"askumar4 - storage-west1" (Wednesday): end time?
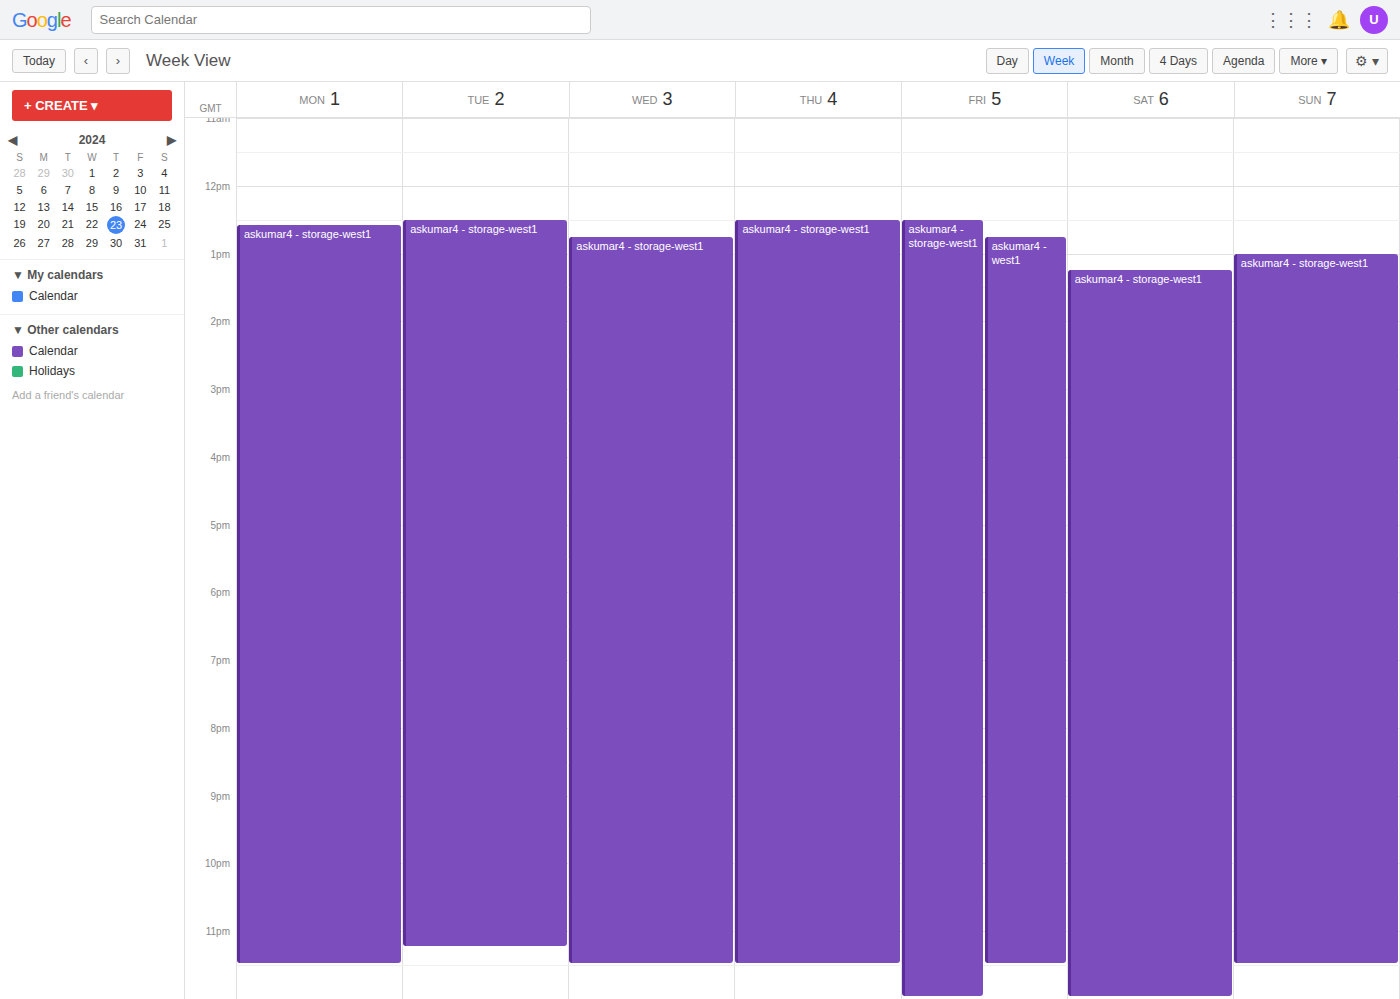
11:30 PM